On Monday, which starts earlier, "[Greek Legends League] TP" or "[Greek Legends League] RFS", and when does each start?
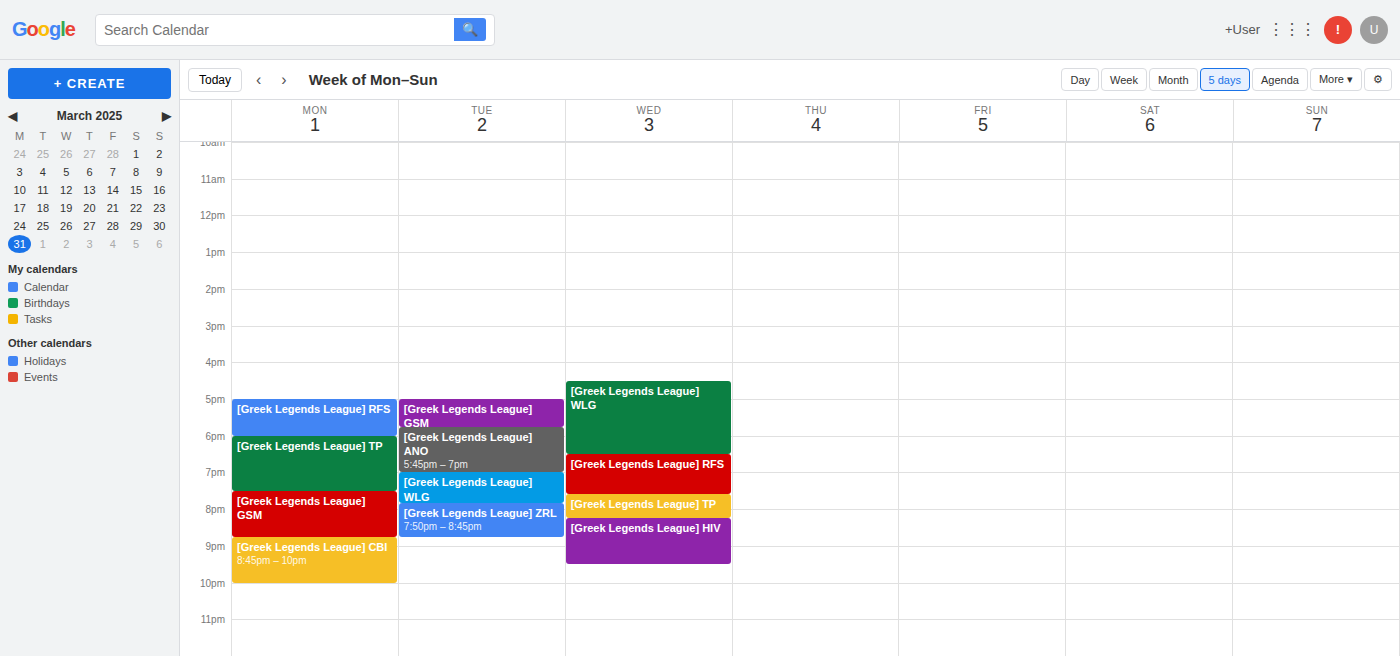
"[Greek Legends League] RFS" 5:00 PM; "[Greek Legends League] TP" 6:00 PM.